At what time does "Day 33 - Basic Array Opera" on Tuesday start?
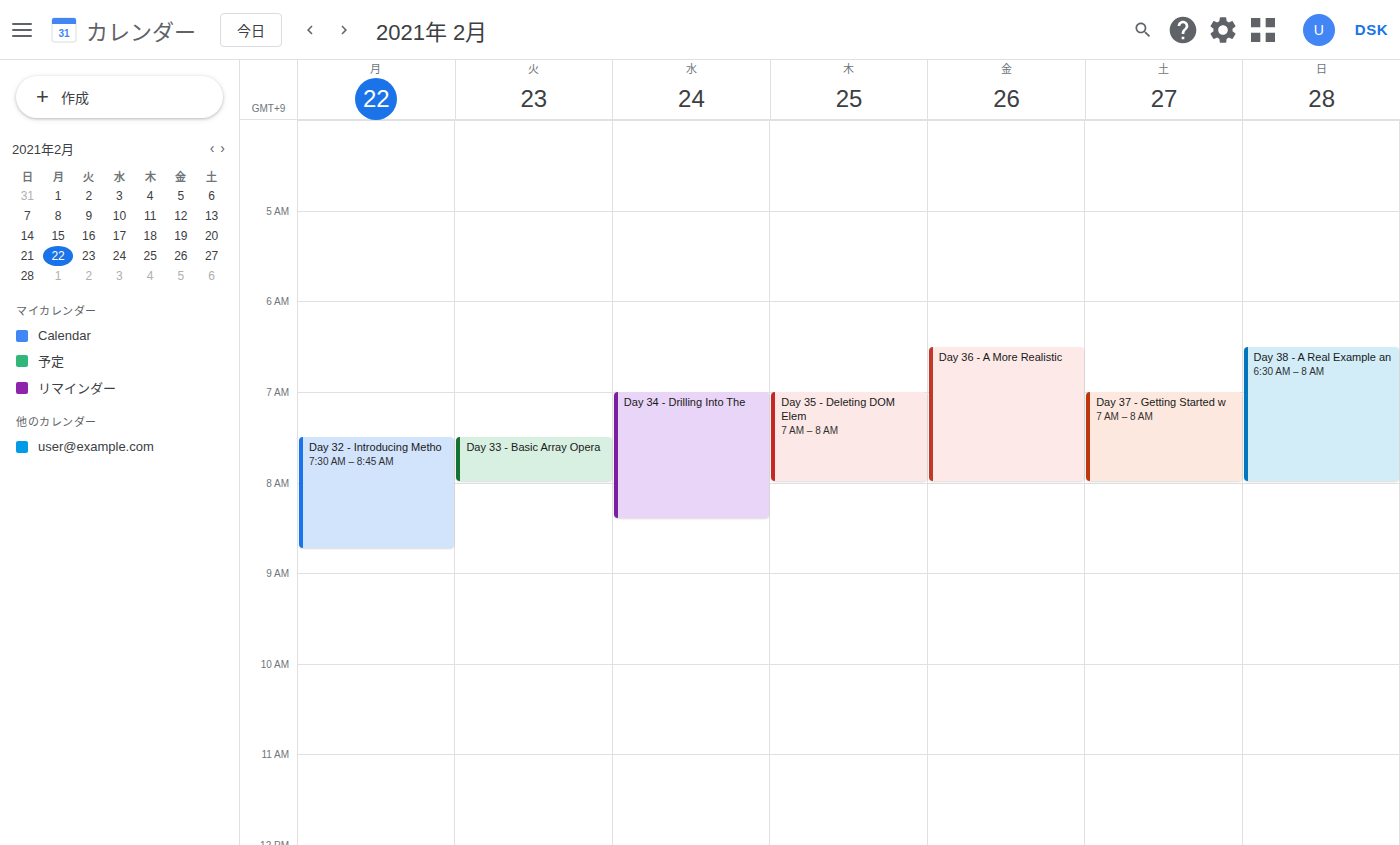
7:30 AM